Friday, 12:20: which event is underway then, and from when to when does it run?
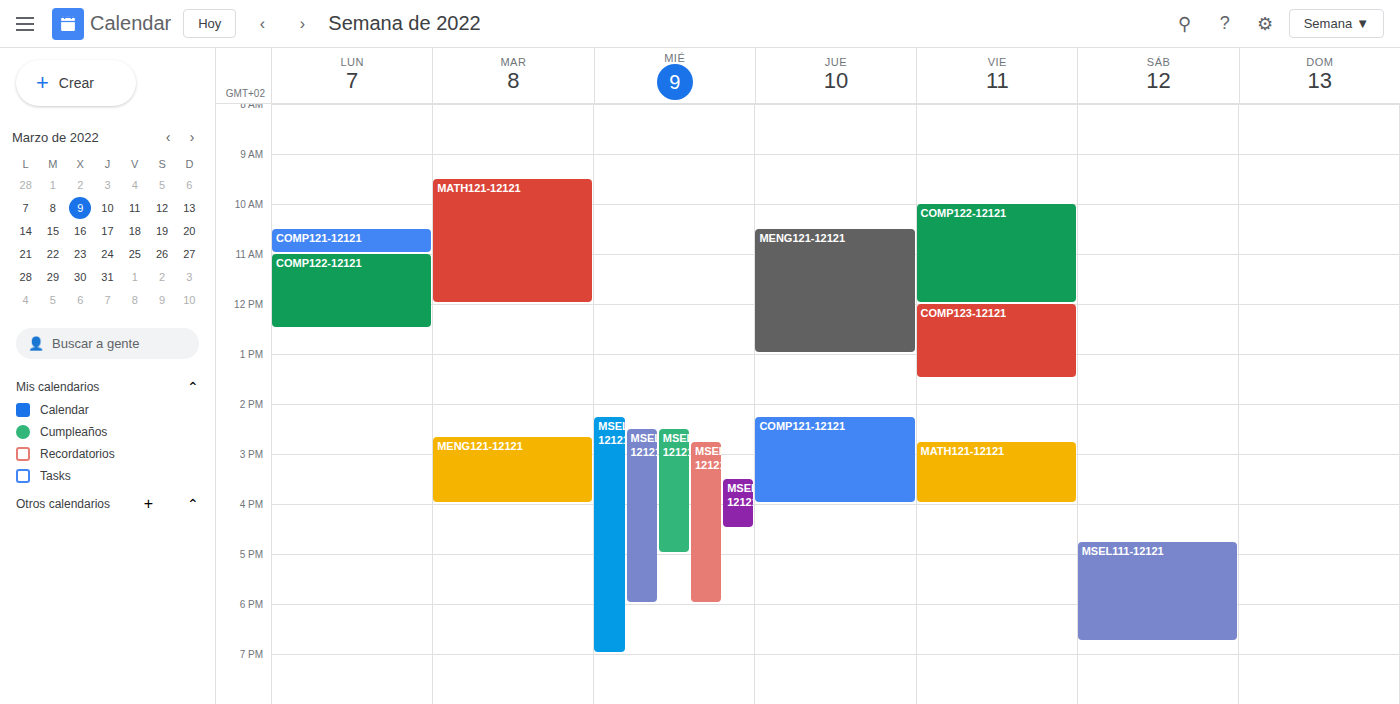
"COMP123-12121", 12:00 to 13:30